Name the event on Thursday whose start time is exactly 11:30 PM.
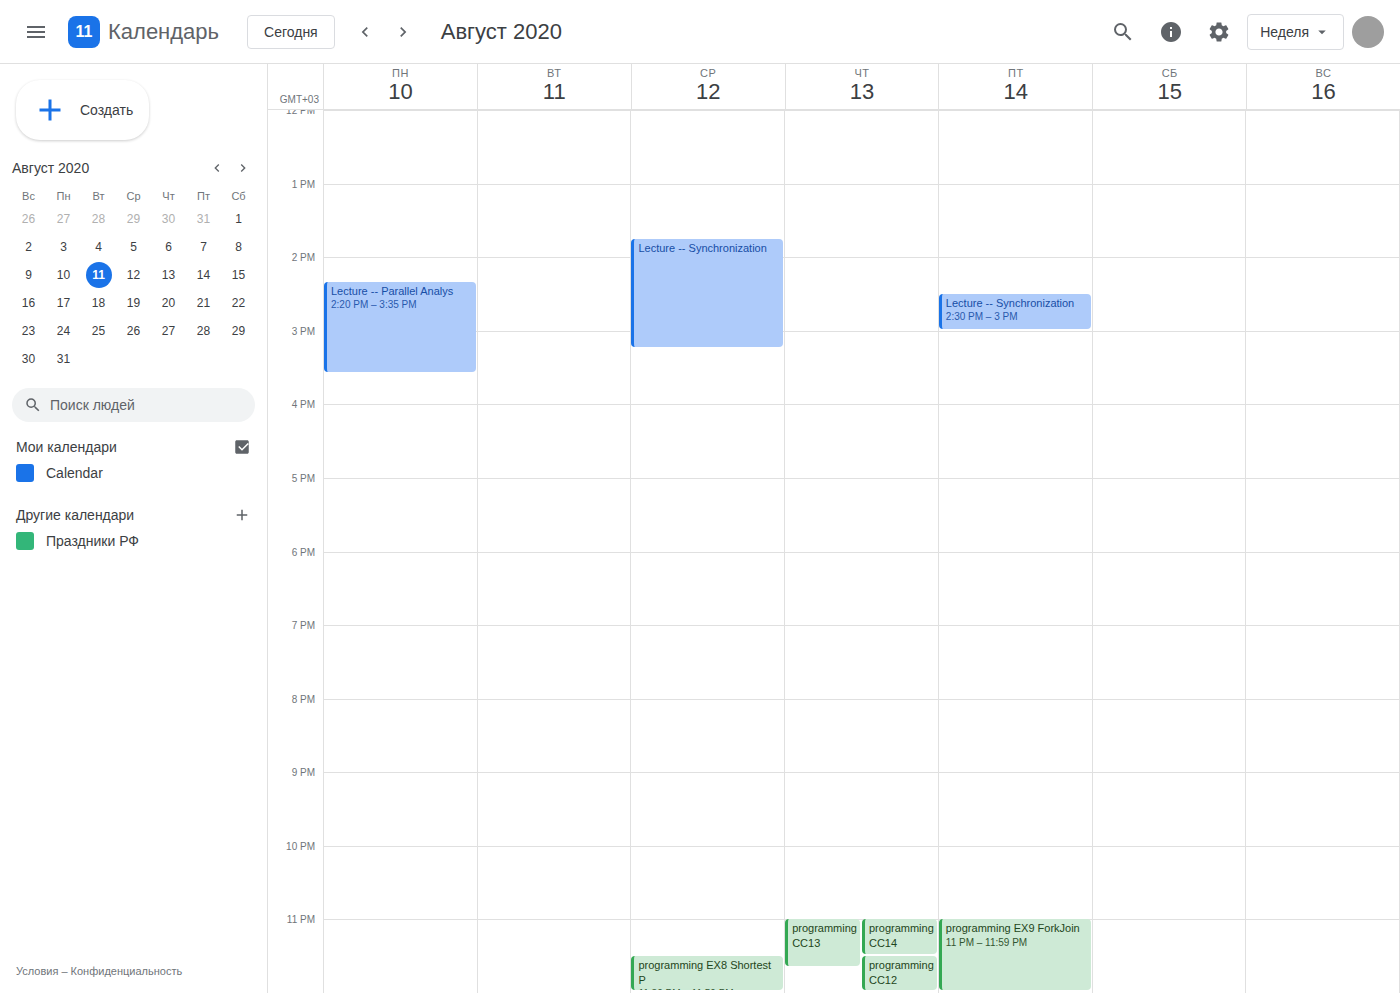
"programming CC12"